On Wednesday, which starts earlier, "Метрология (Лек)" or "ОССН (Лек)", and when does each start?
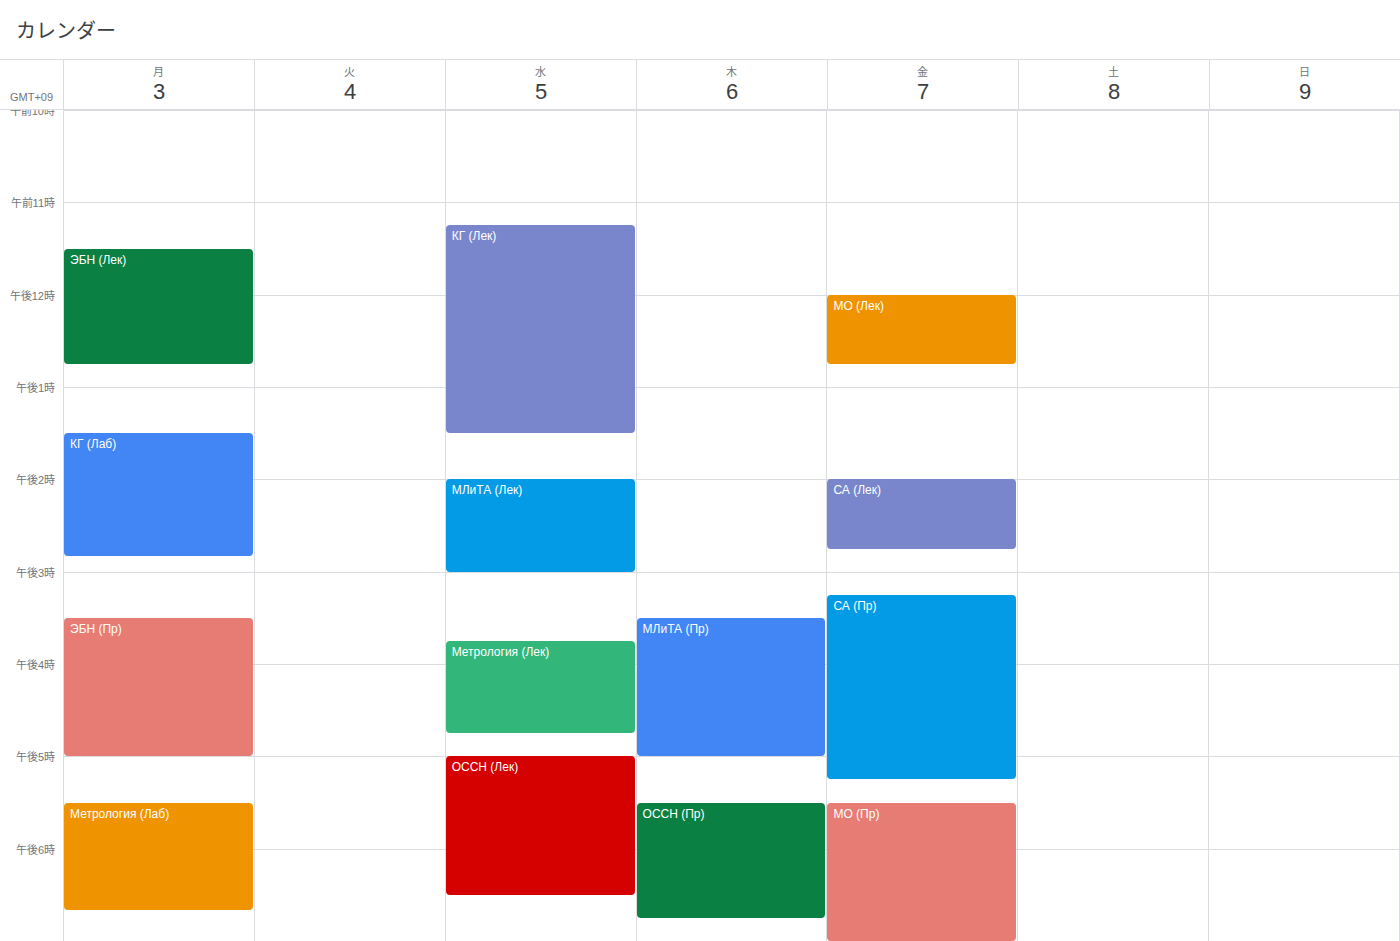
"Метрология (Лек)" 3:45 PM; "ОССН (Лек)" 5:00 PM.